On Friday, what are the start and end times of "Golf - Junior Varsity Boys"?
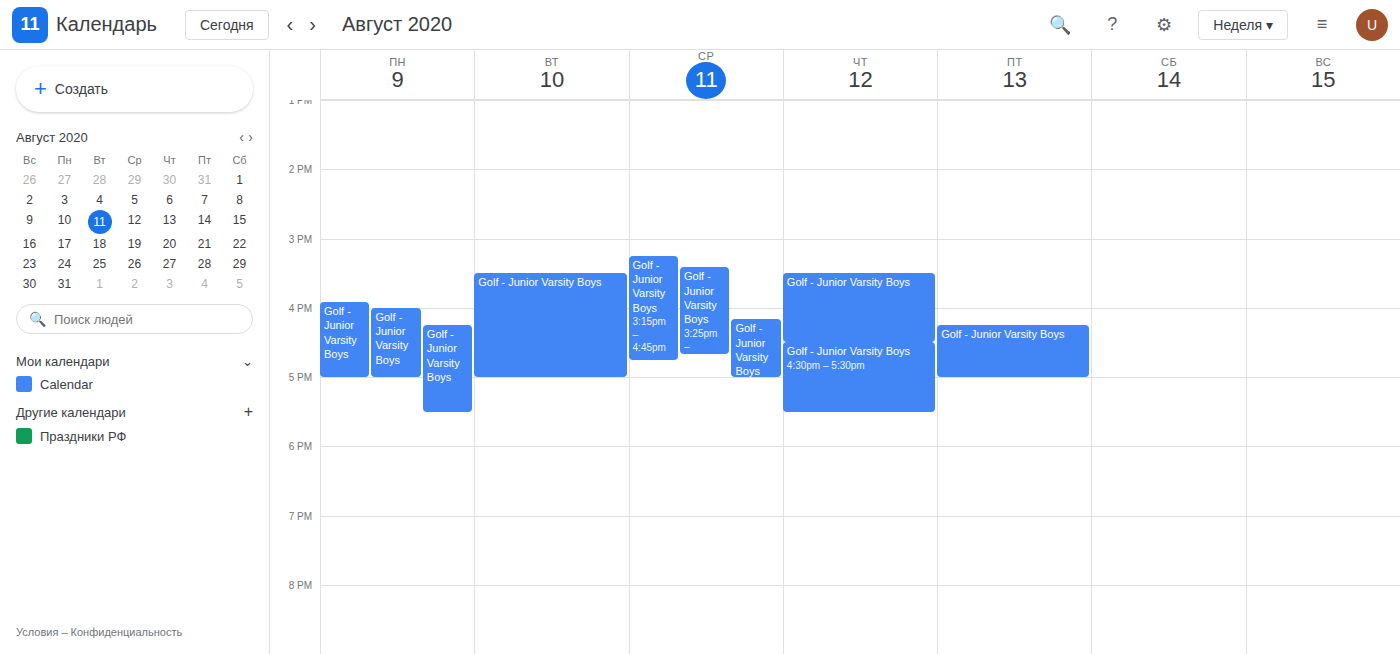
4:15 PM to 5:00 PM